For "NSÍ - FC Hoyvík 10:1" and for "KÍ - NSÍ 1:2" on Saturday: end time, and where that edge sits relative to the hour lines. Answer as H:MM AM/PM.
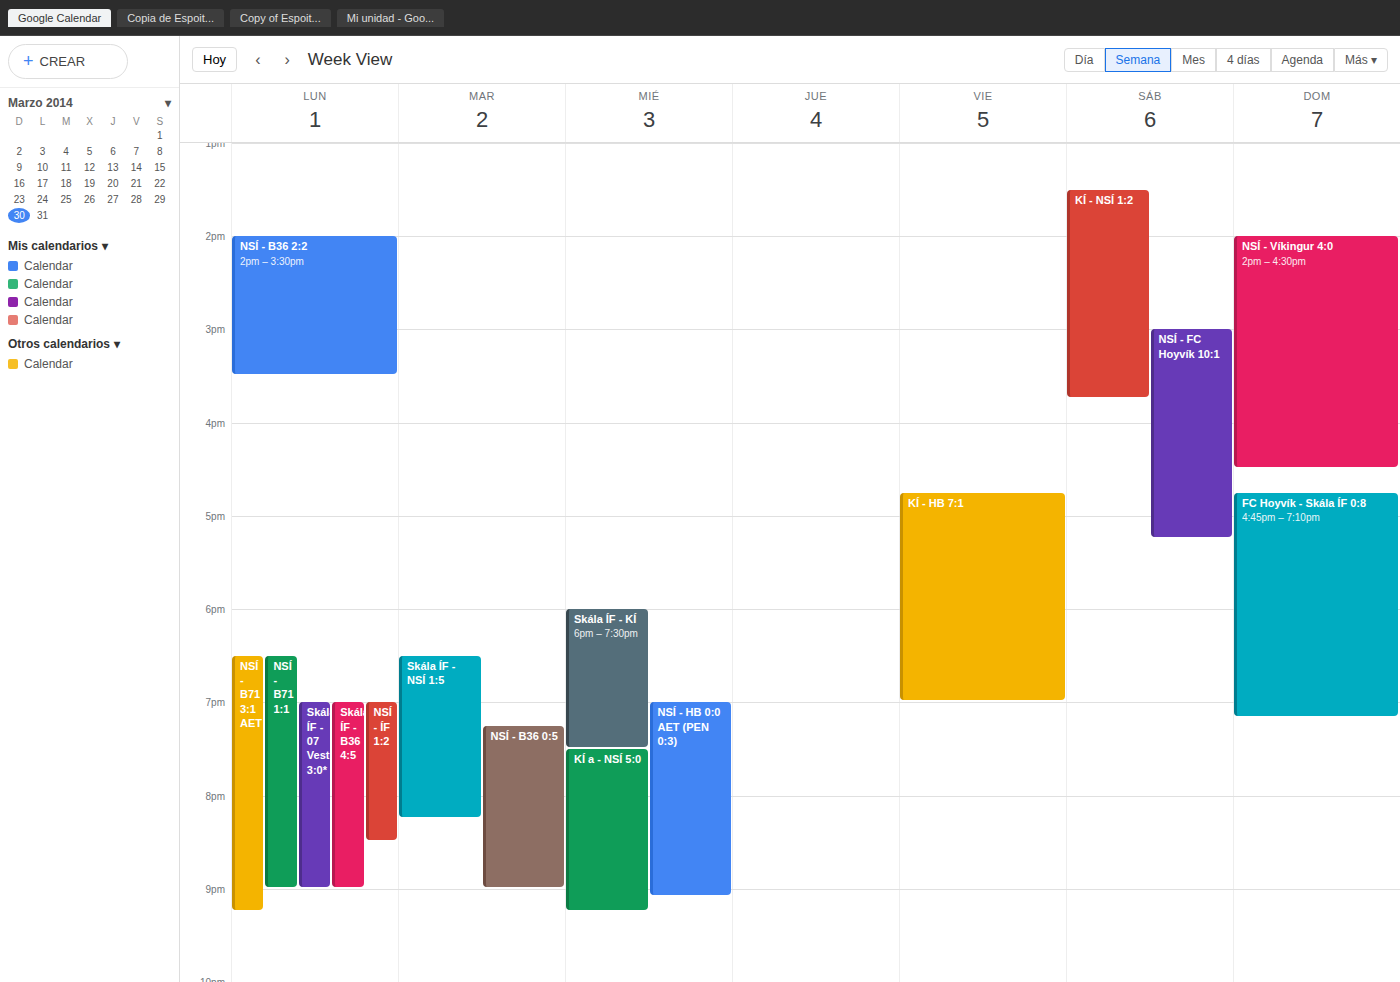
"NSÍ - FC Hoyvík 10:1": 5:15 PM, neither: a quarter of the way from the 5 PM line to the 6 PM line. "KÍ - NSÍ 1:2": 3:45 PM, neither: three quarters of the way from the 3 PM line to the 4 PM line.